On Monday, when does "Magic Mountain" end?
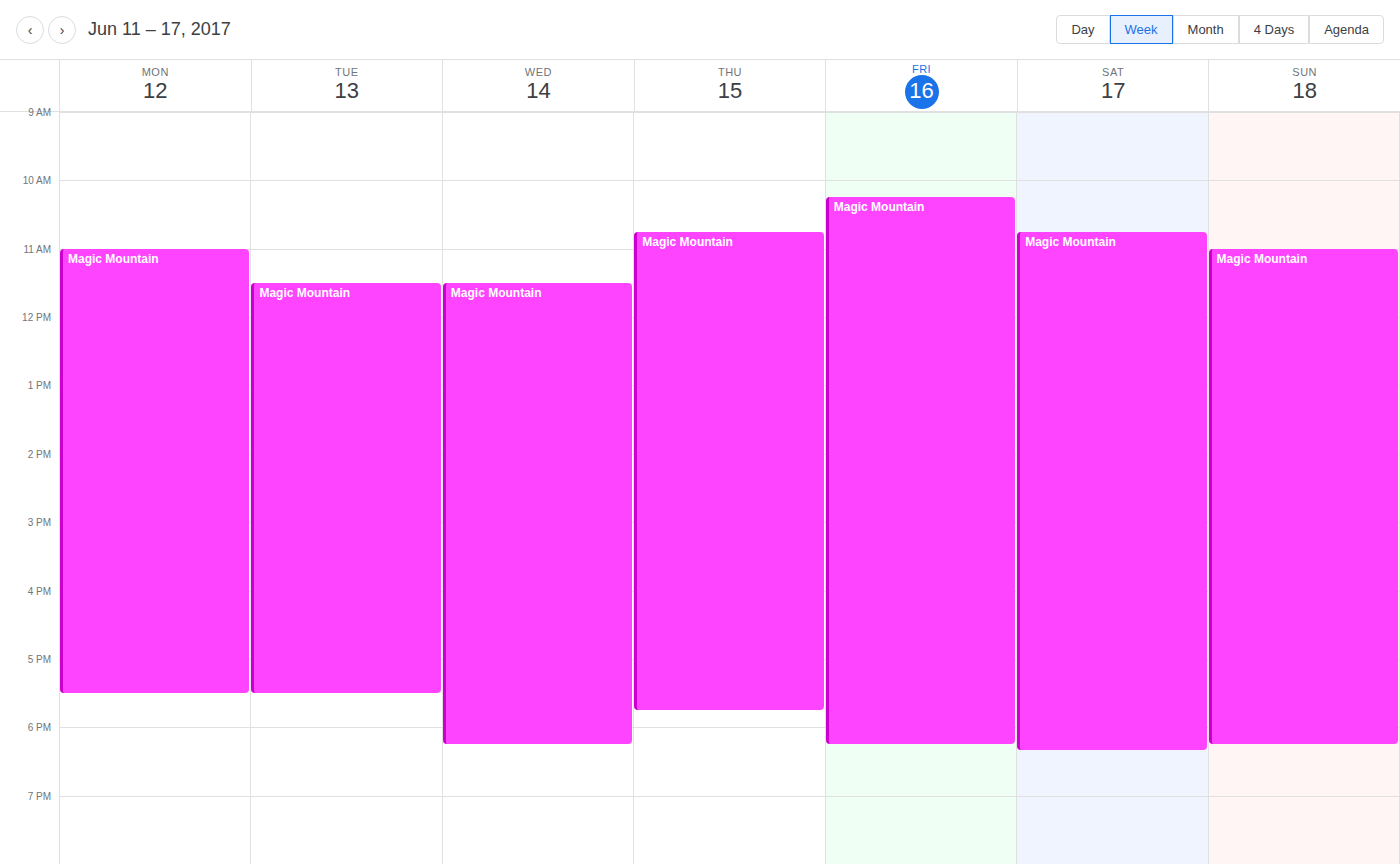
5:30 PM